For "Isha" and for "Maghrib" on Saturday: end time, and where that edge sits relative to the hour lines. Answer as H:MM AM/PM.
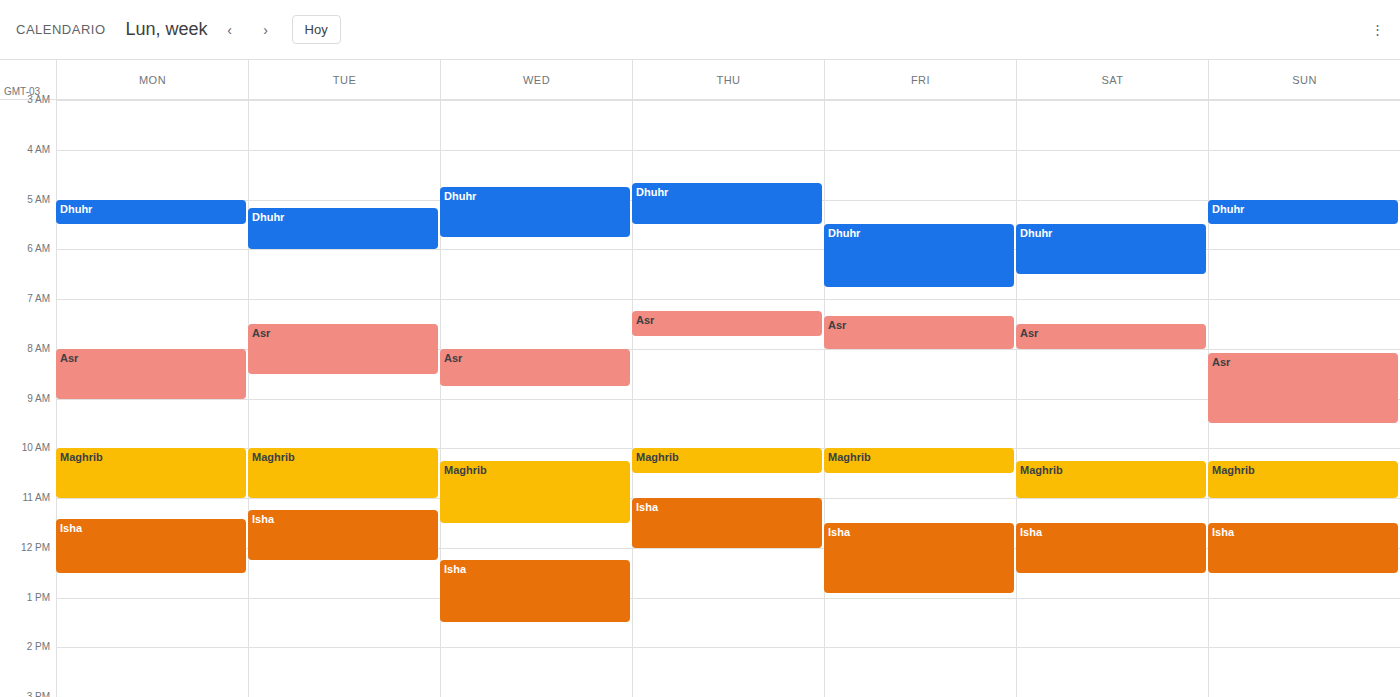
"Isha": 12:30 PM, halfway between the 12 PM and 1 PM lines. "Maghrib": 11:00 AM, exactly on the 11 AM line.